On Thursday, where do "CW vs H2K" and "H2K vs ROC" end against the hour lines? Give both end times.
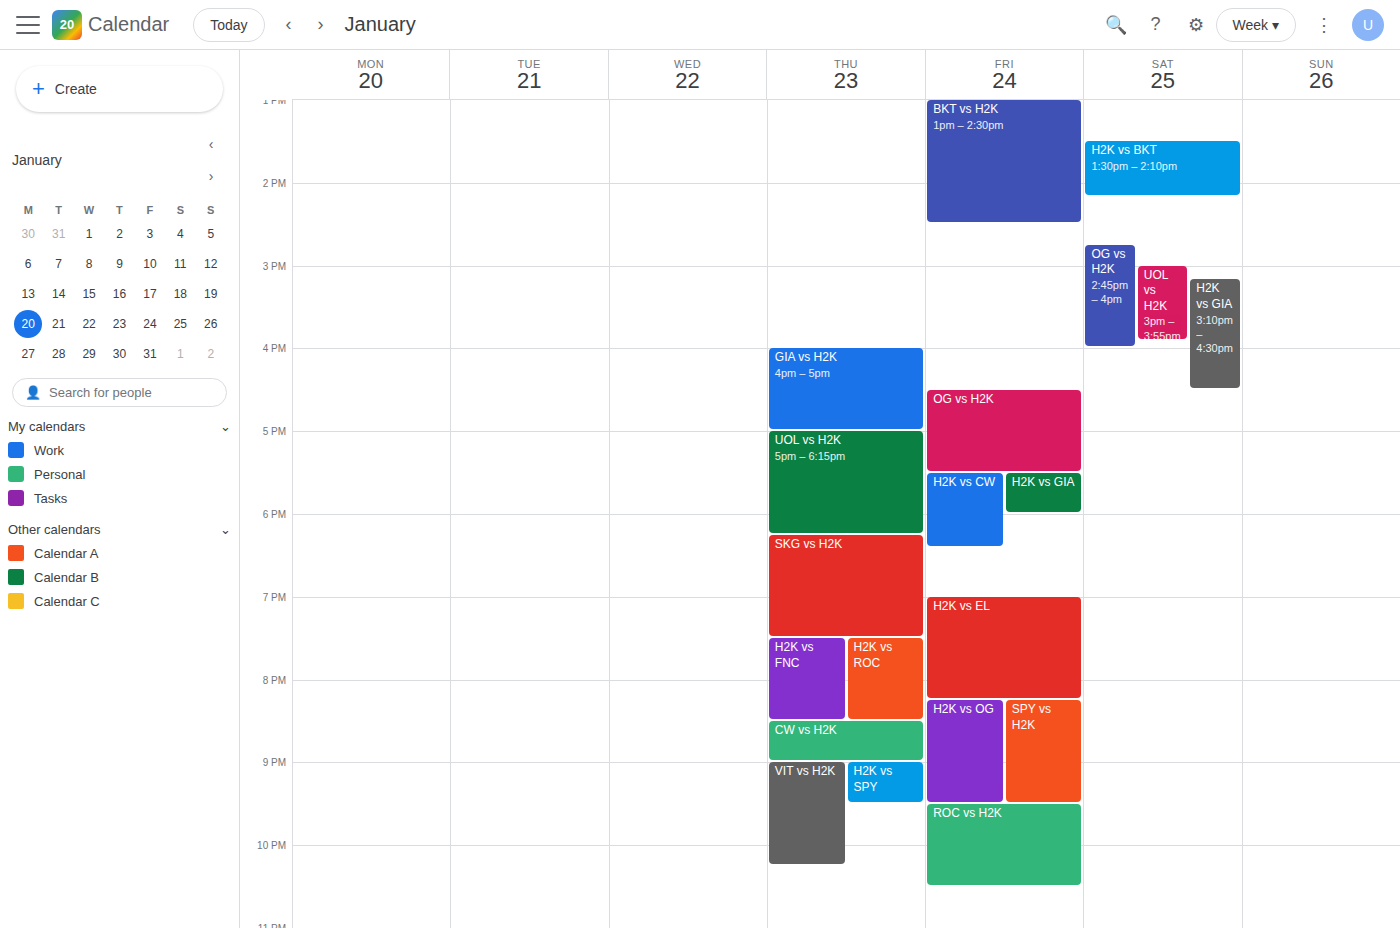
"CW vs H2K": 9:00 PM, exactly on the 9 PM line. "H2K vs ROC": 8:30 PM, halfway between the 8 PM and 9 PM lines.